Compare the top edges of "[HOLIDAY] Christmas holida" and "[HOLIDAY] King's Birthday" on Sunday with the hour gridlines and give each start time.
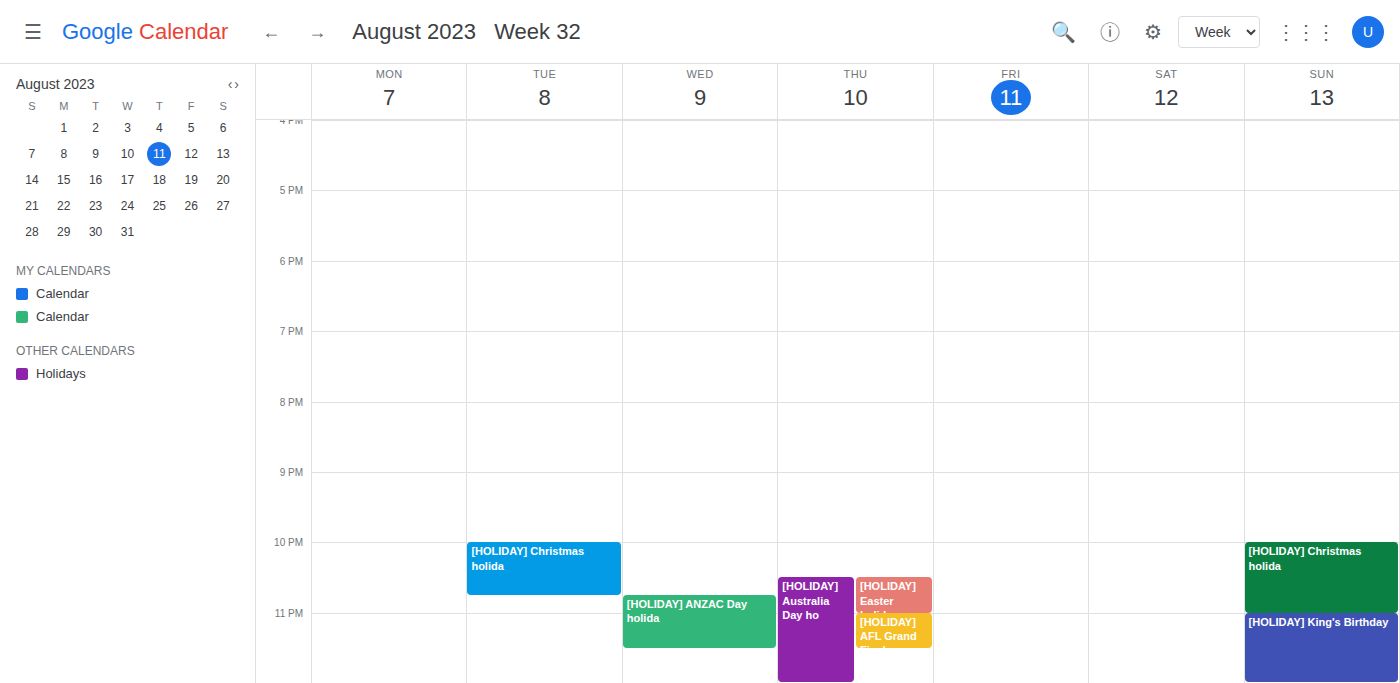
"[HOLIDAY] Christmas holida": 10:00 PM, exactly on the 10 PM line. "[HOLIDAY] King's Birthday": 11:00 PM, exactly on the 11 PM line.